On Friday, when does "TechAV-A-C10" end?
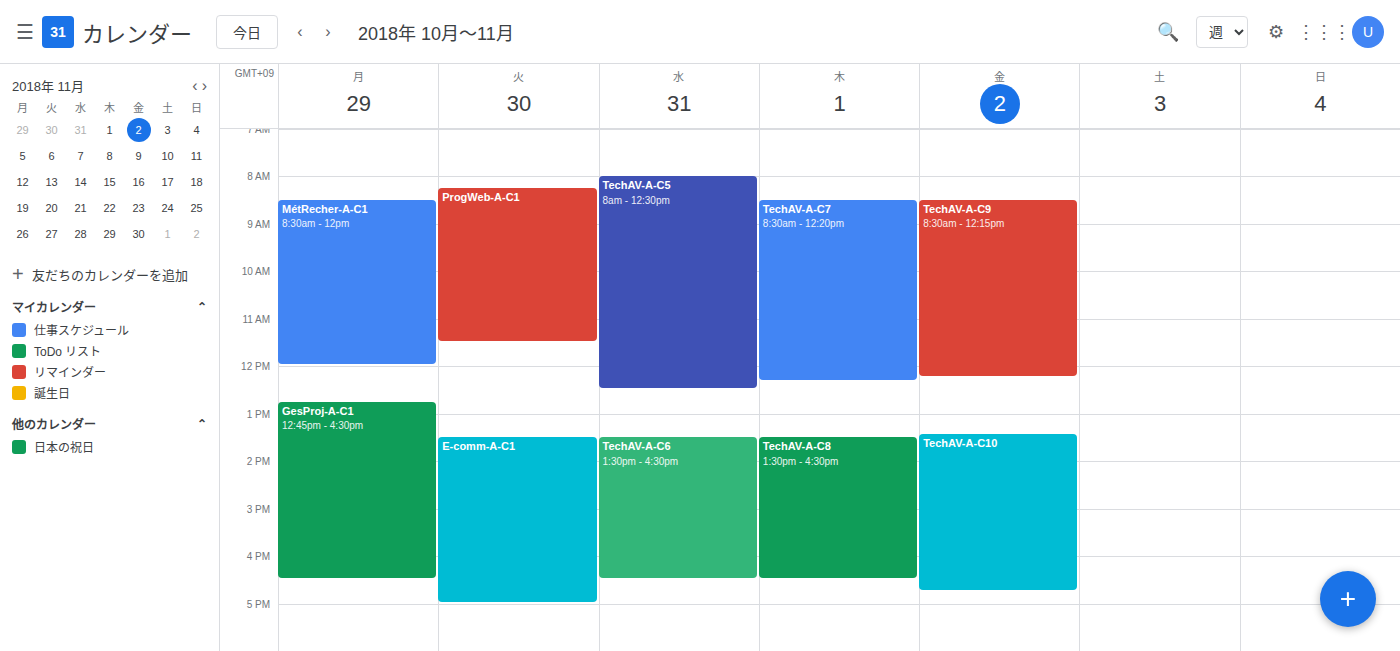
4:45 PM